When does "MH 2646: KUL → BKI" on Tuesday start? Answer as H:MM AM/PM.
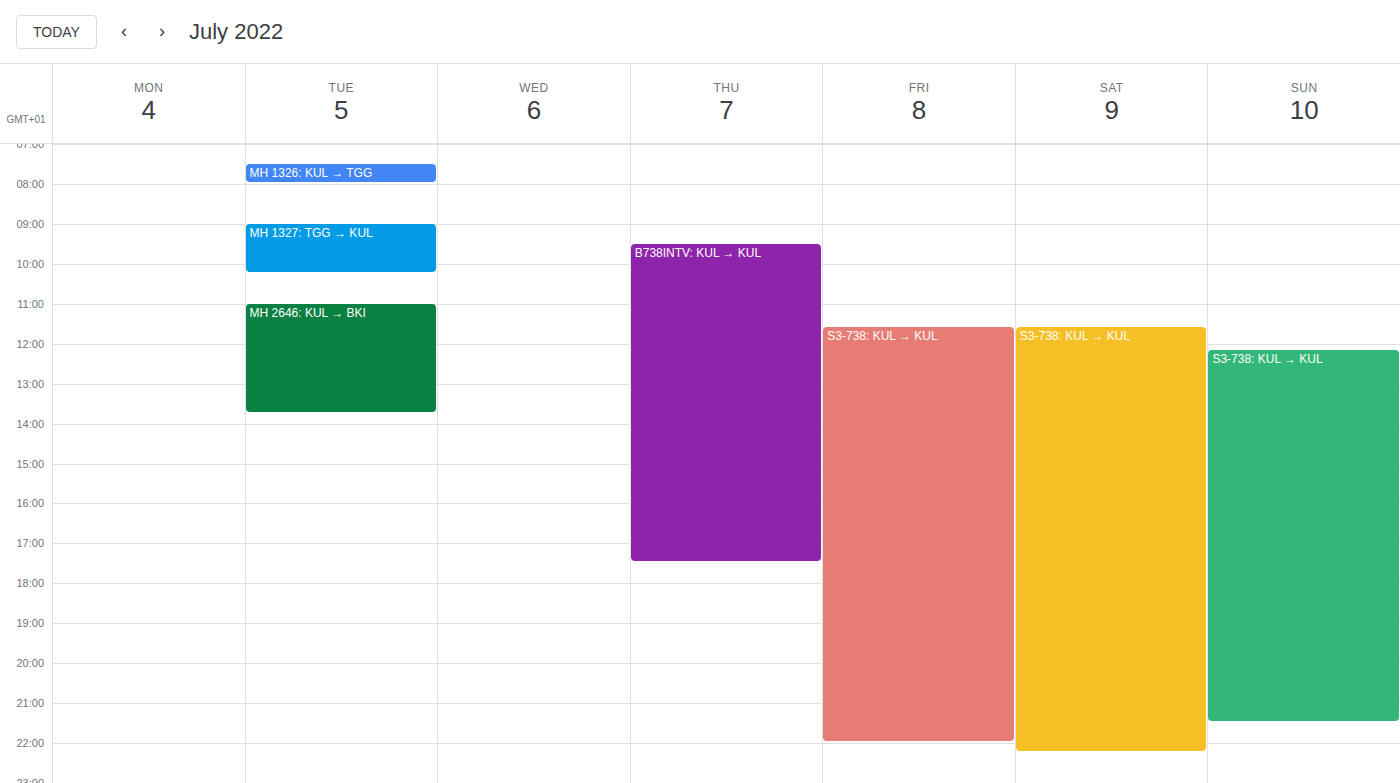
11:00 AM